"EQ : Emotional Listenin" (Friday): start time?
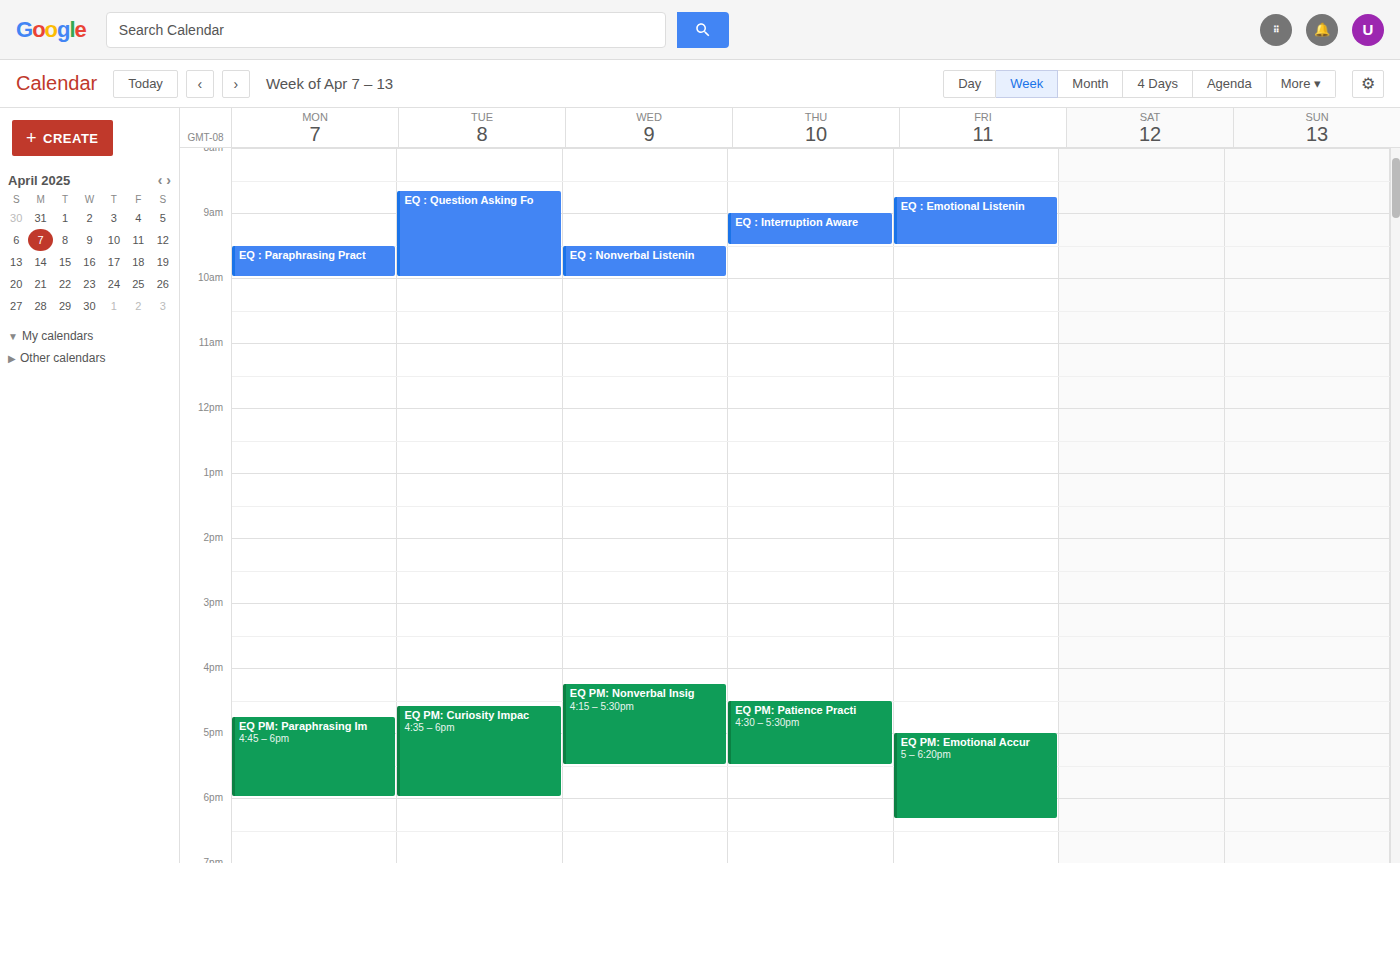
8:45 AM